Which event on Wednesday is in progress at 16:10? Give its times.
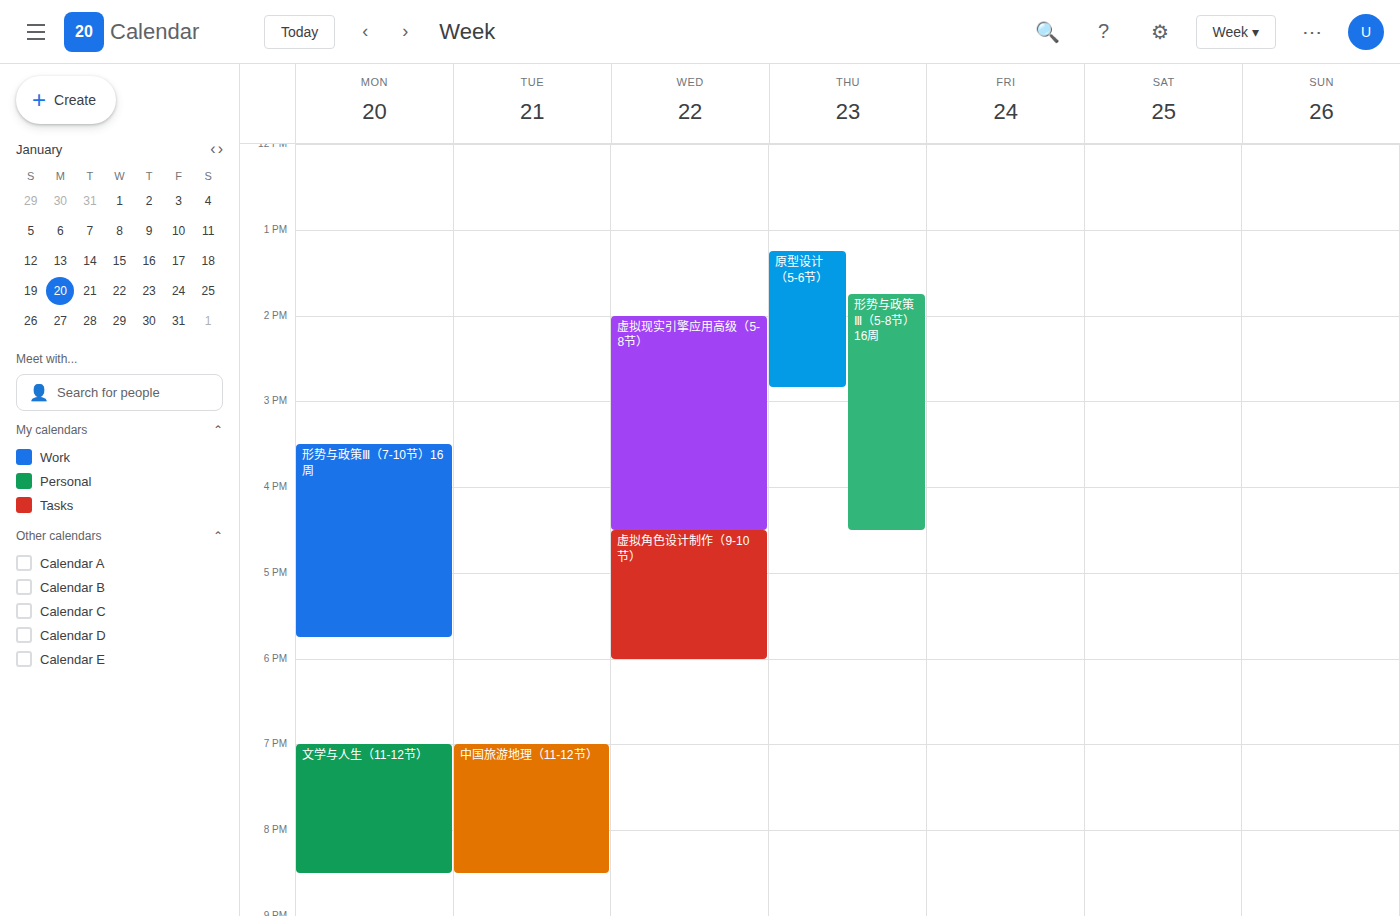
"虚拟现实引擎应用高级（5-8节）", 14:00 to 16:30